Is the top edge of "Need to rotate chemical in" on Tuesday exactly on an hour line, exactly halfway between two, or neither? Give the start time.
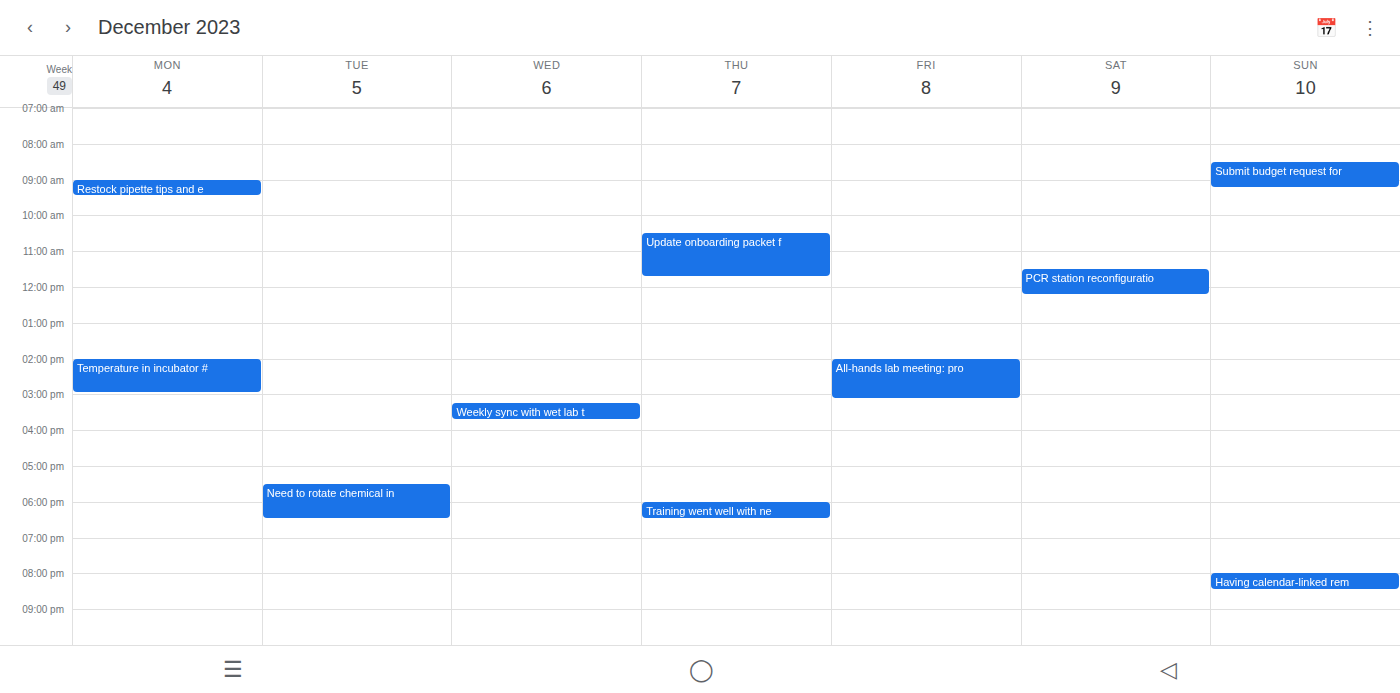
5:30 PM -- halfway between the 5 PM and 6 PM lines.